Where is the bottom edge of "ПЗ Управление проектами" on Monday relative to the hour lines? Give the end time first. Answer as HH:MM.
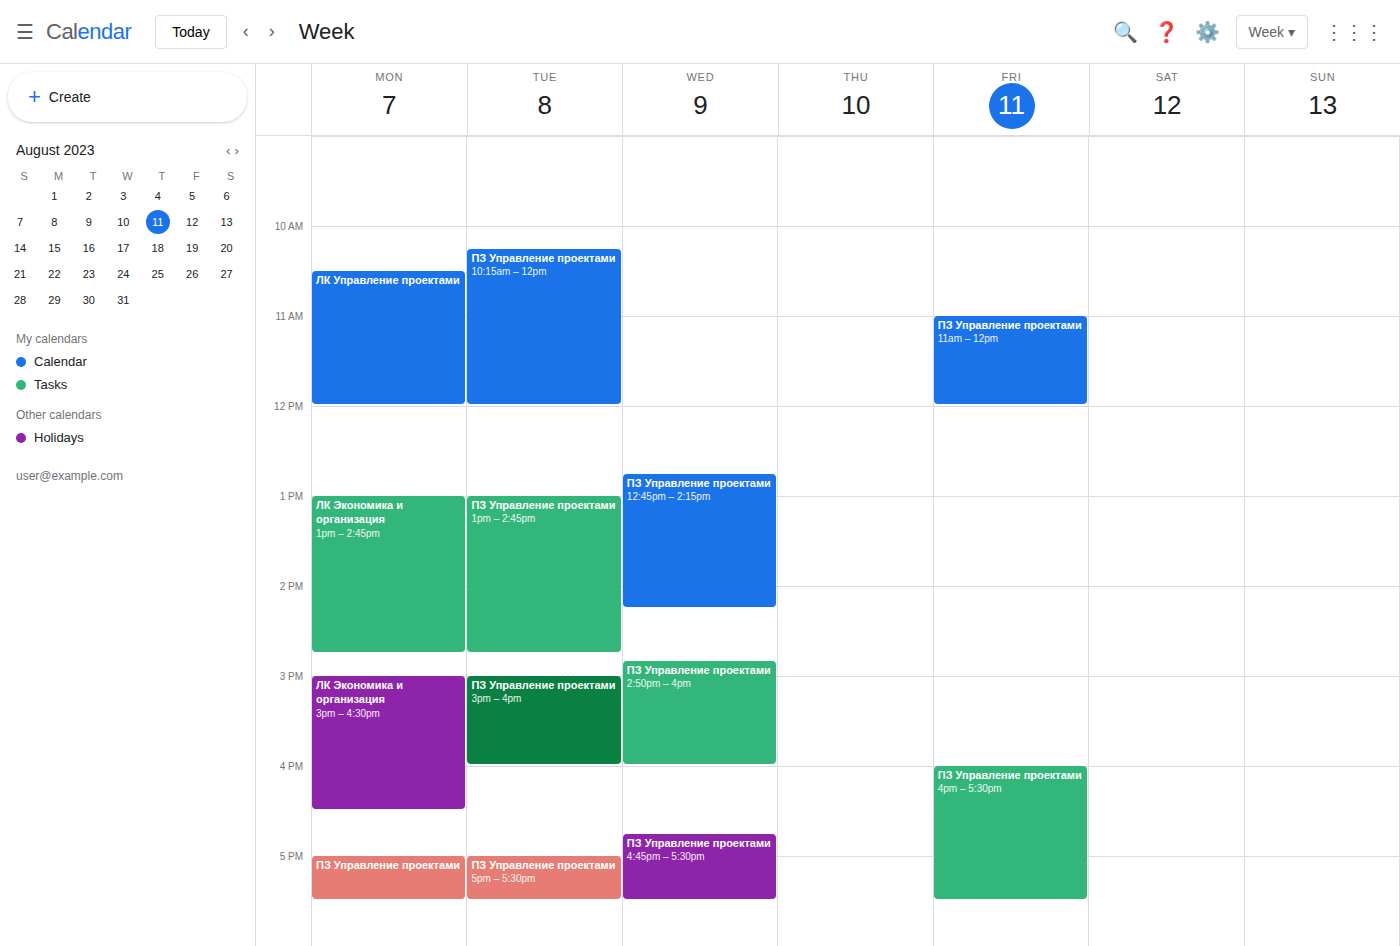
17:30 -- halfway between the 17:00 and 18:00 lines.